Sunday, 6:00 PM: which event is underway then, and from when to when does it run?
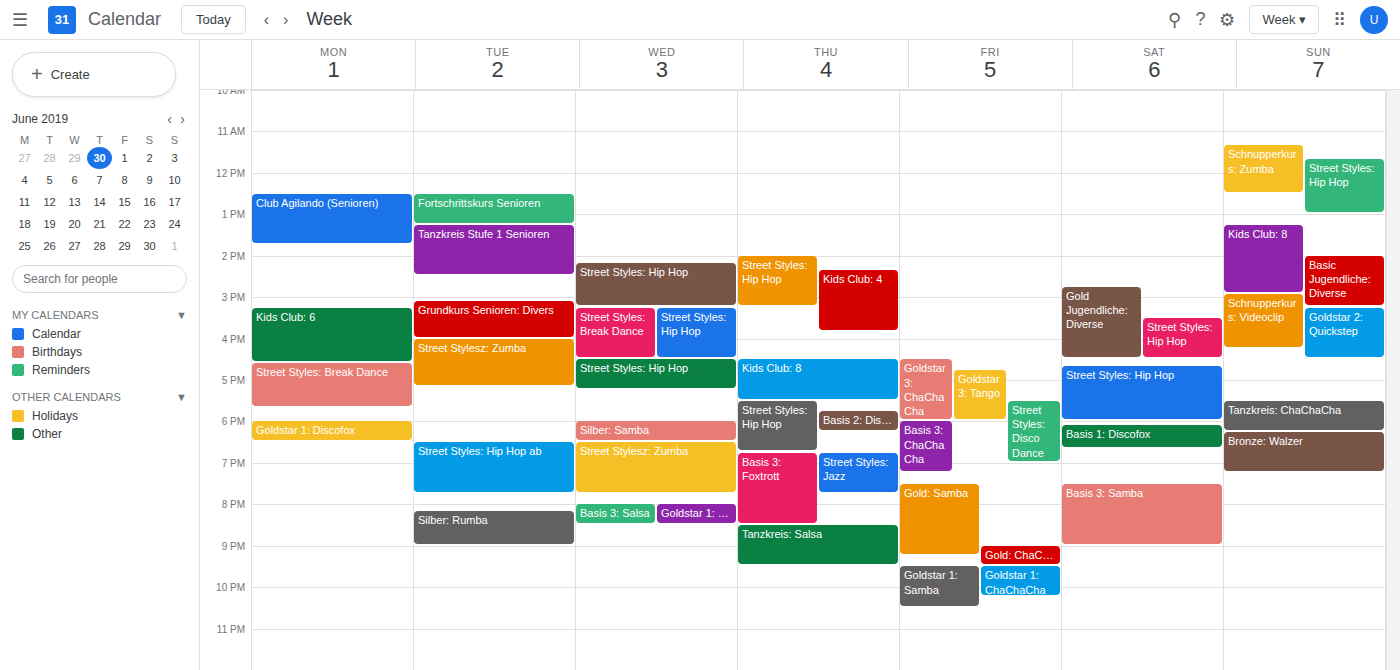
"Tanzkreis: ChaChaCha", 5:30 PM to 6:15 PM